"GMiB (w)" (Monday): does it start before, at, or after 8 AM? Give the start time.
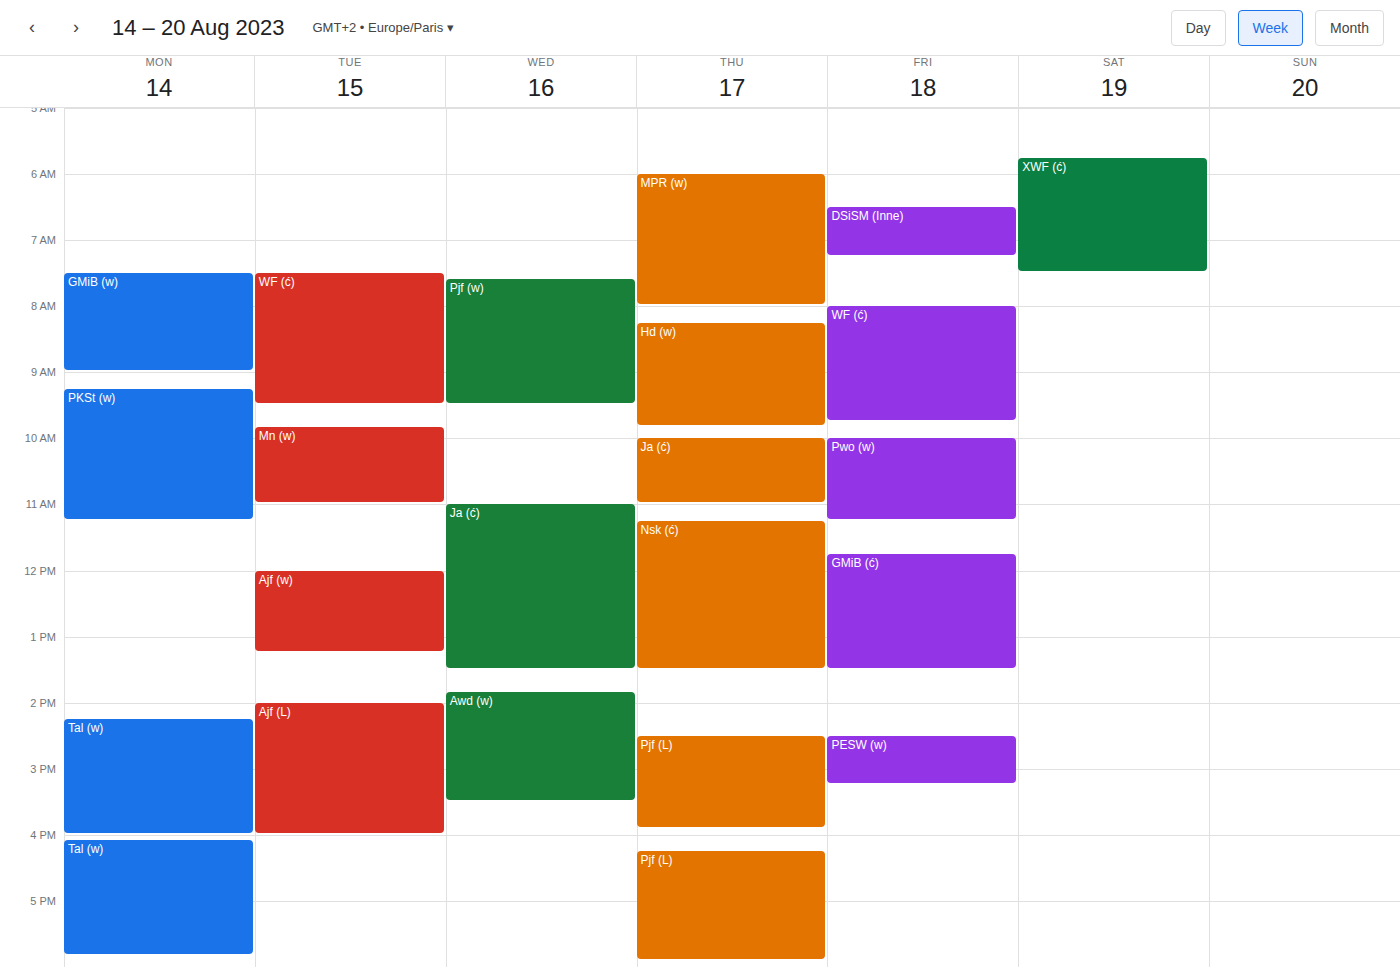
7:30 AM -- before 8 AM, 30 minutes above the 8 AM line.